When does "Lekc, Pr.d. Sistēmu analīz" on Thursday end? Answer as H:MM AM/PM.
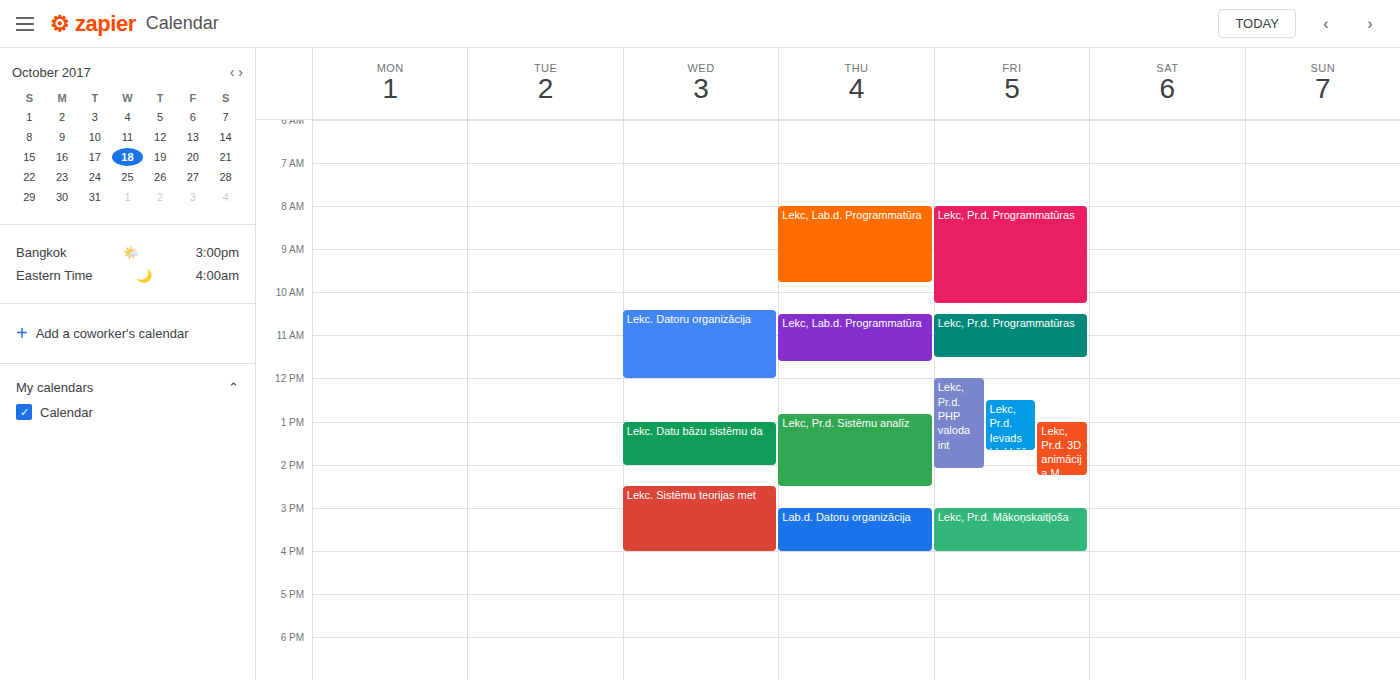
2:30 PM